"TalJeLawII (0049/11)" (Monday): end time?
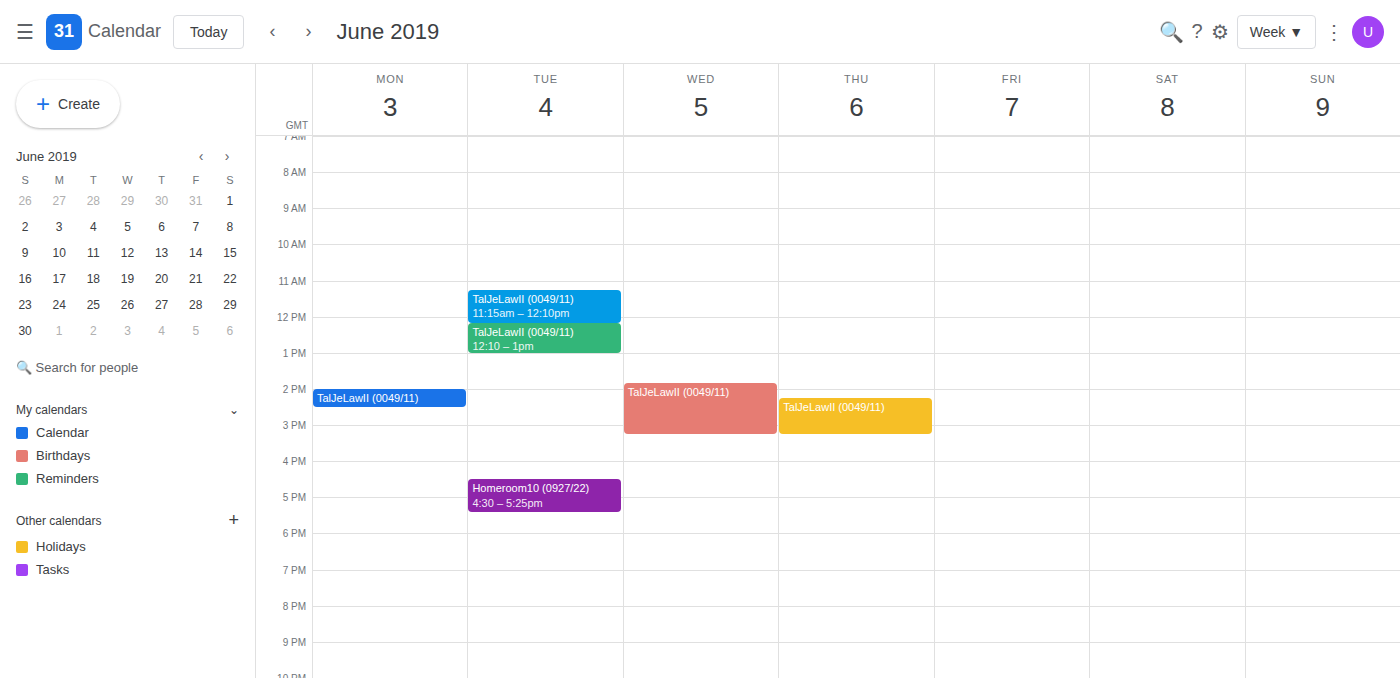
2:30 PM